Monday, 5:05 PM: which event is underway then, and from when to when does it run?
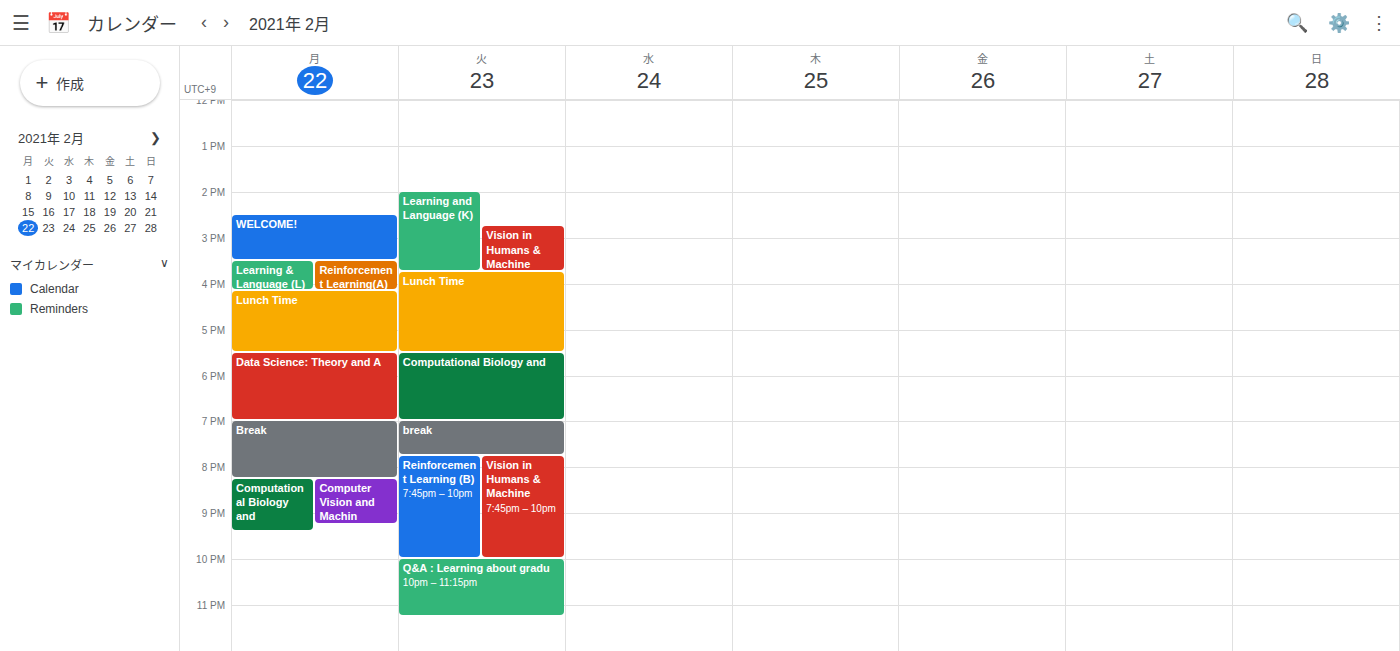
"Lunch Time", 4:10 PM to 5:30 PM